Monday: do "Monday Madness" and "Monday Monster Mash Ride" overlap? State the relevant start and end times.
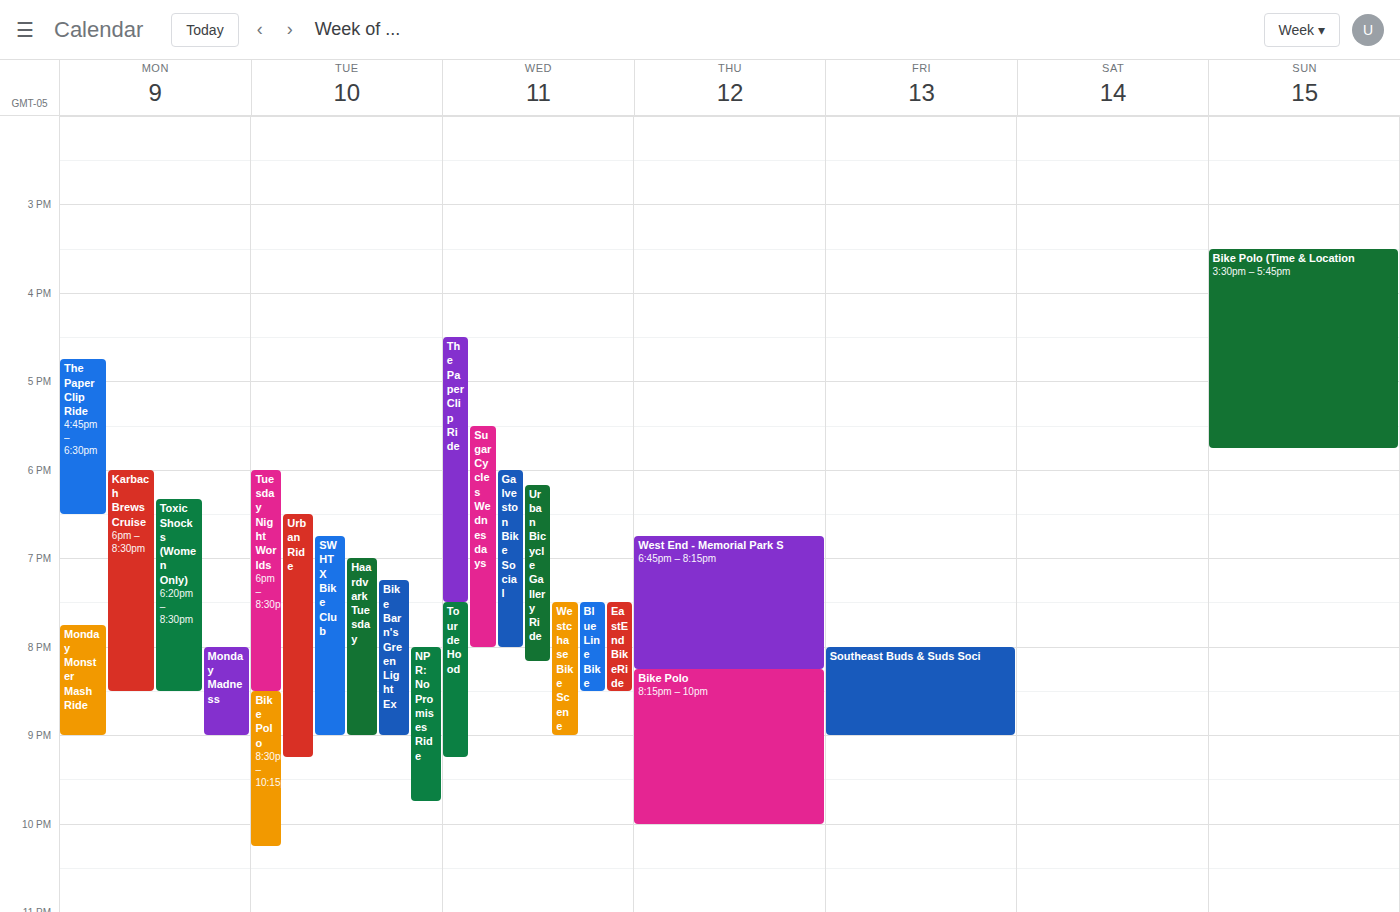
"Monday Madness" starts at 20:00, before "Monday Monster Mash Ride" ends at 21:00 -- they overlap.